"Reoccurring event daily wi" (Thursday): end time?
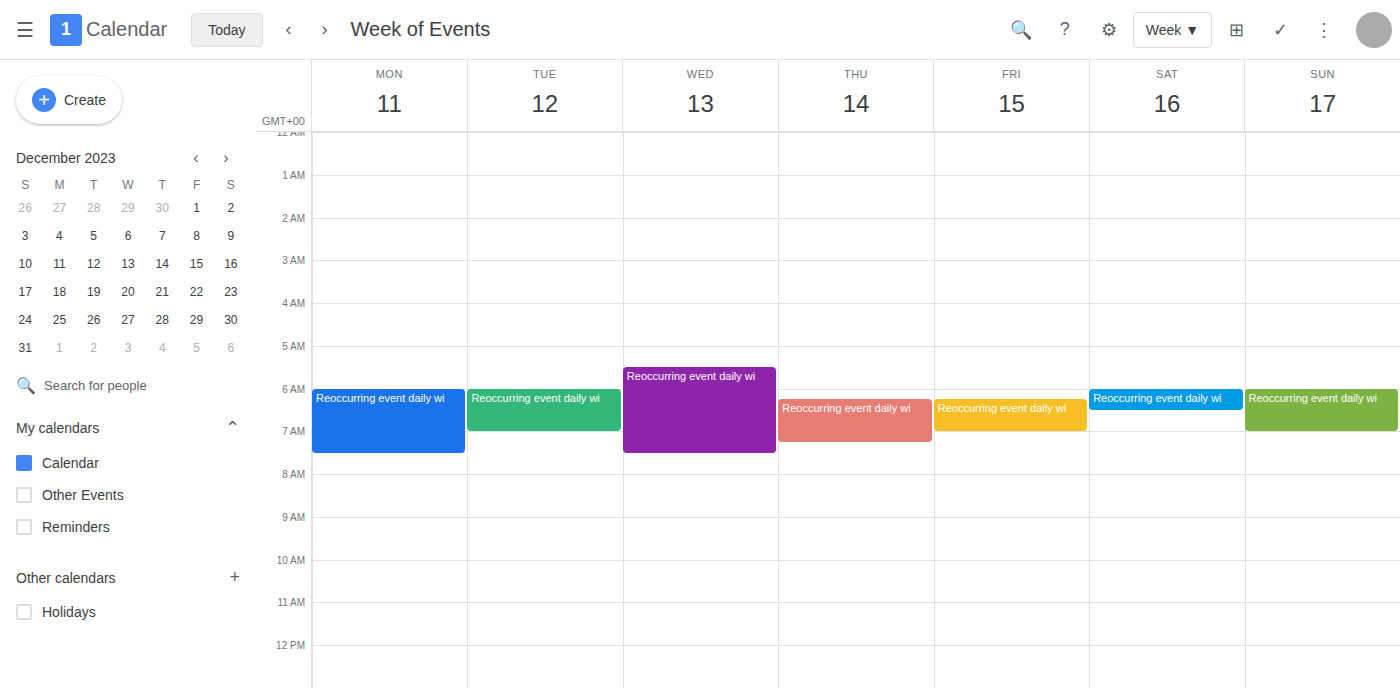
7:15 AM